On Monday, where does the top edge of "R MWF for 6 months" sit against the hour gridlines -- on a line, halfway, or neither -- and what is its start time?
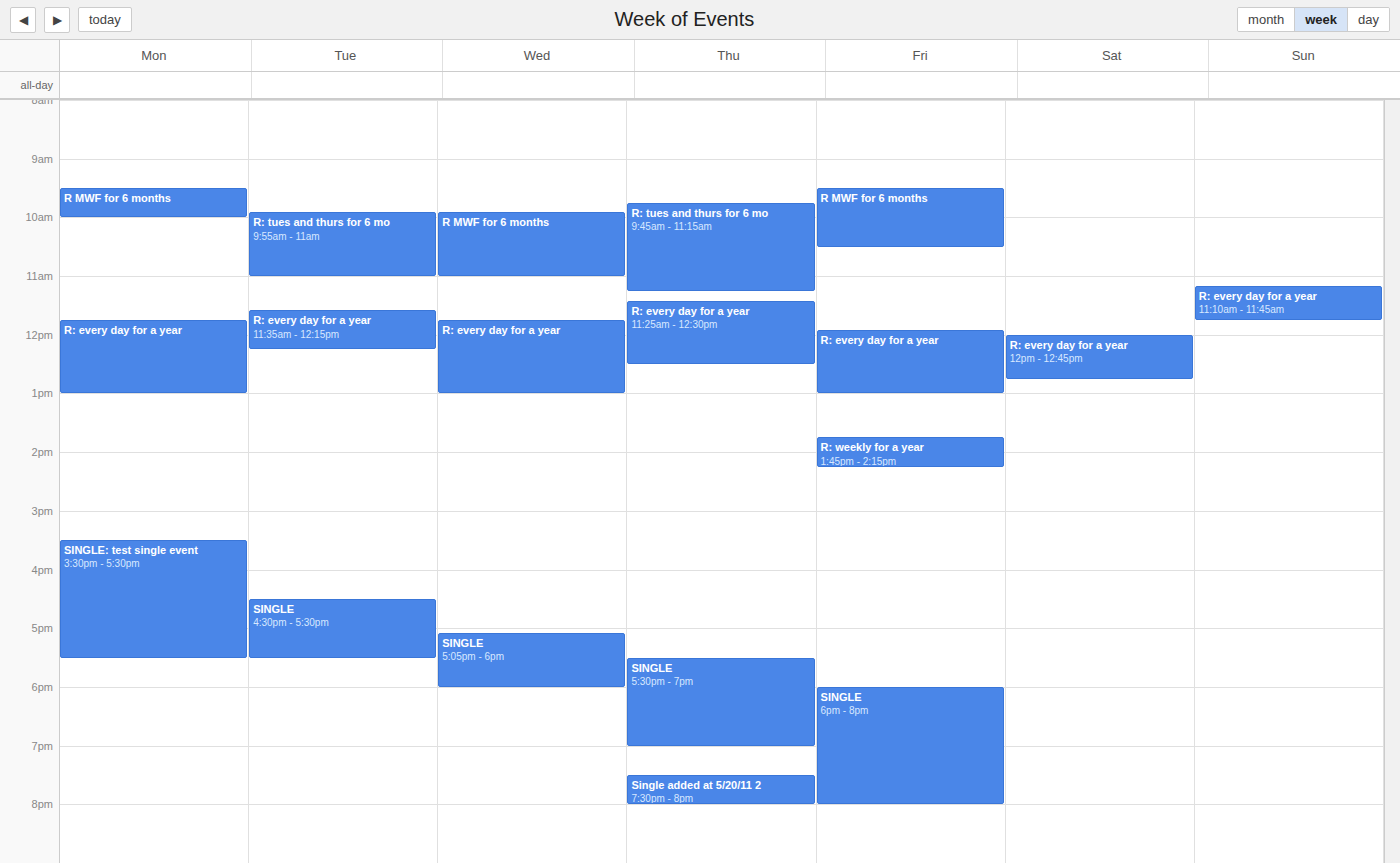
9:30 AM -- halfway between the 9 AM and 10 AM lines.